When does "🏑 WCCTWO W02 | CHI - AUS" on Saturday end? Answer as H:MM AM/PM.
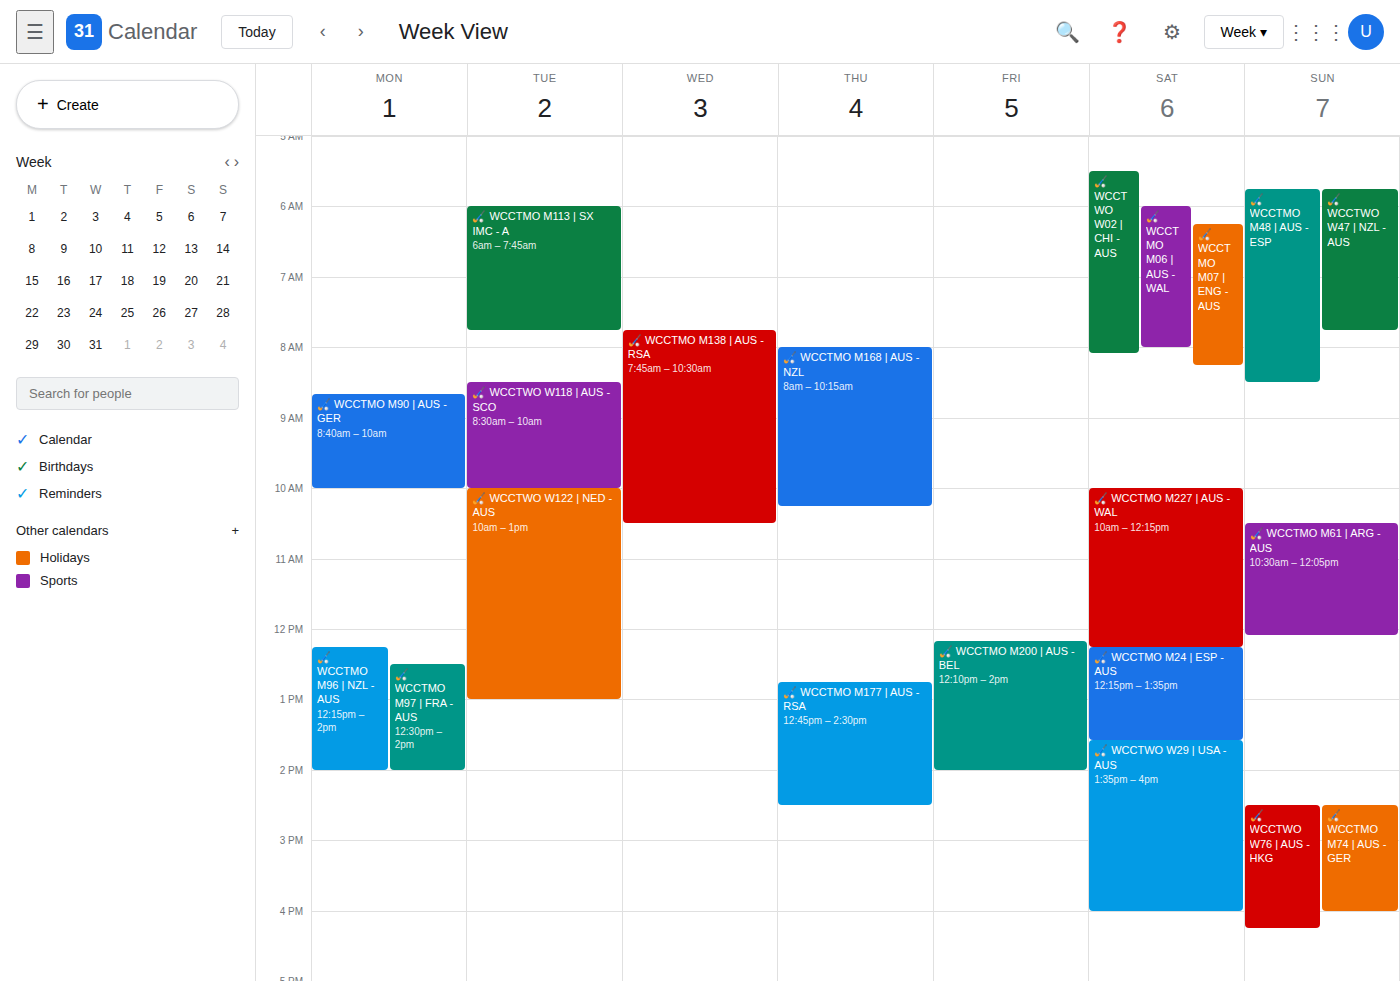
8:05 AM